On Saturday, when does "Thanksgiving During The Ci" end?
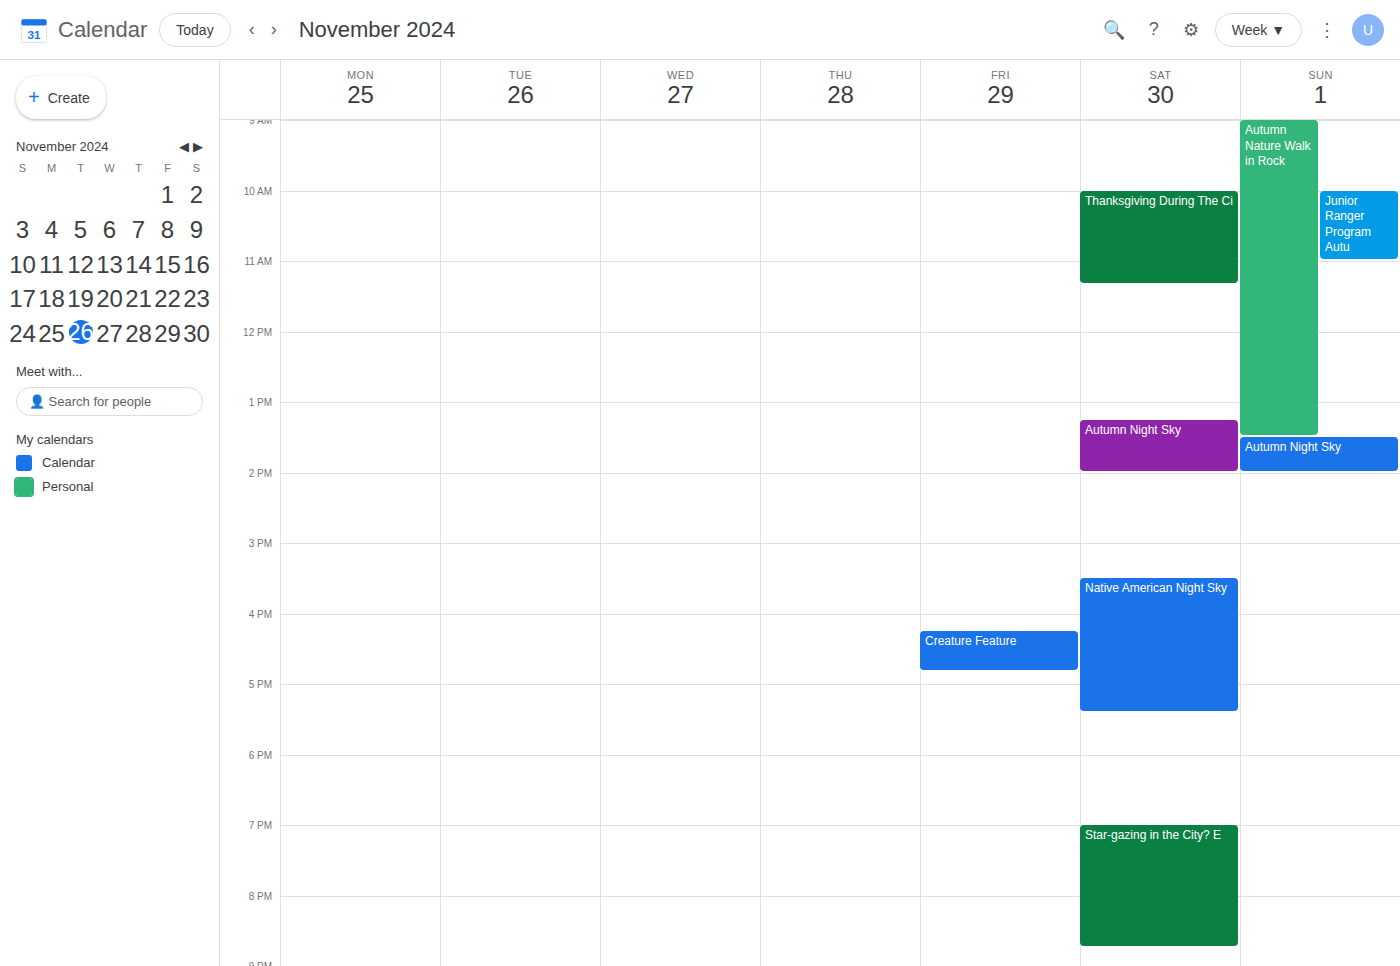
11:20